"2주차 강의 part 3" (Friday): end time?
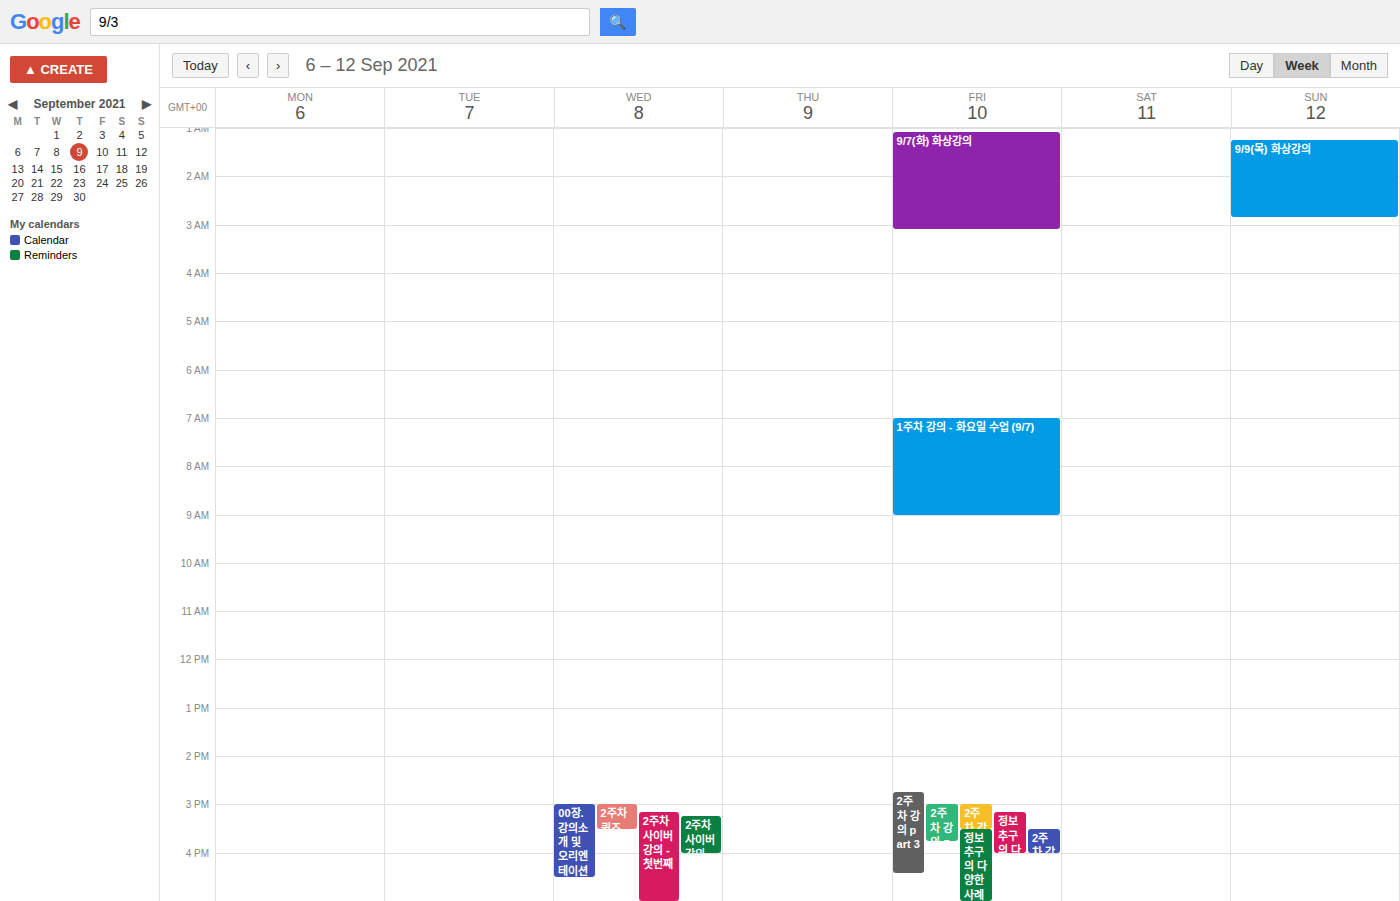
4:25 PM